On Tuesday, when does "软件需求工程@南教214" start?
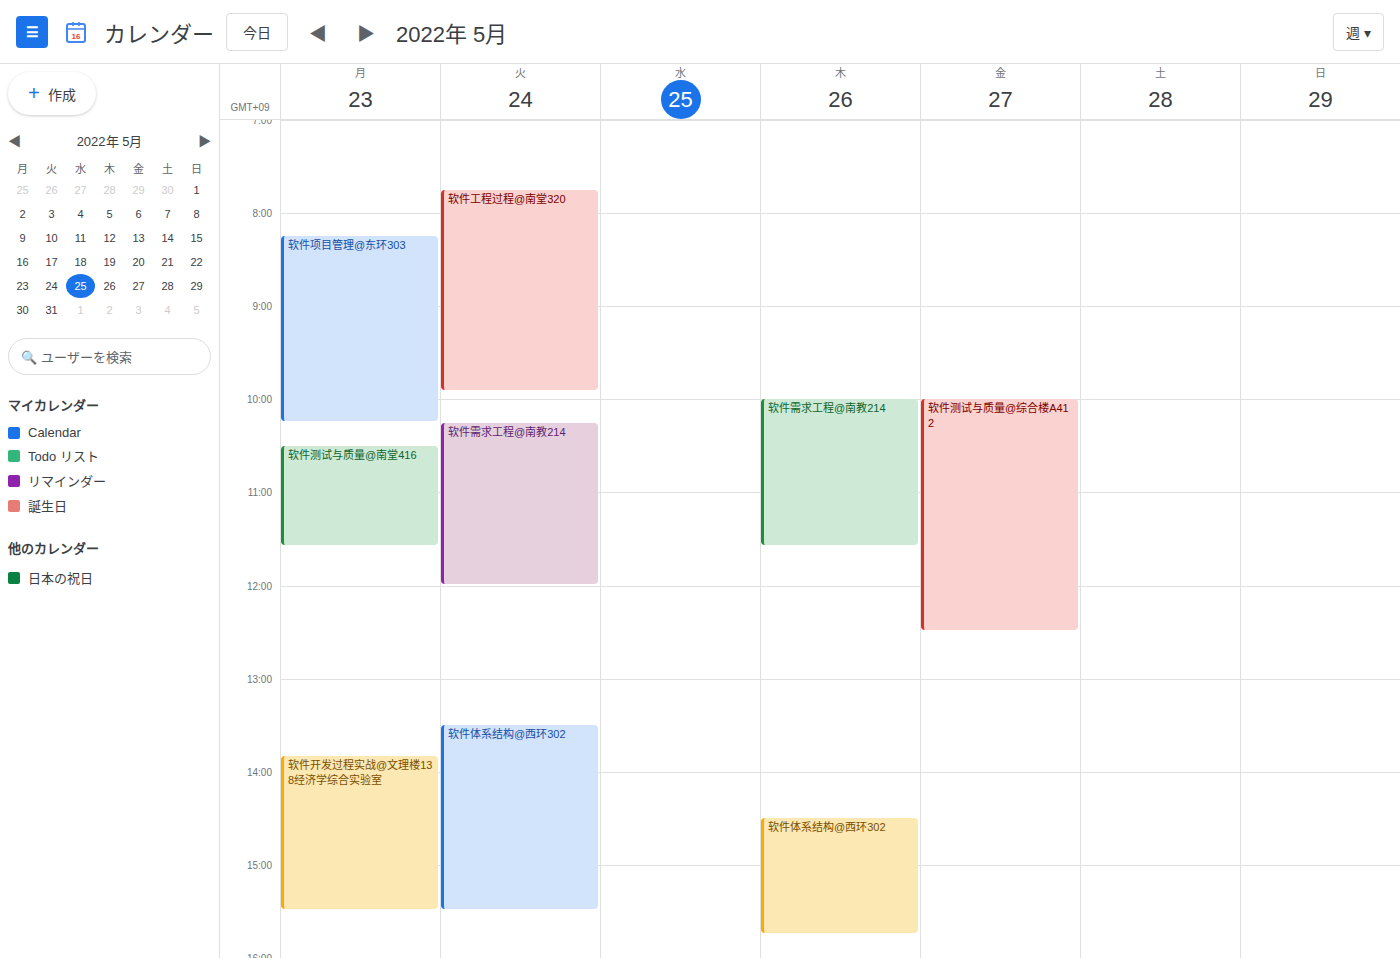
10:15 AM